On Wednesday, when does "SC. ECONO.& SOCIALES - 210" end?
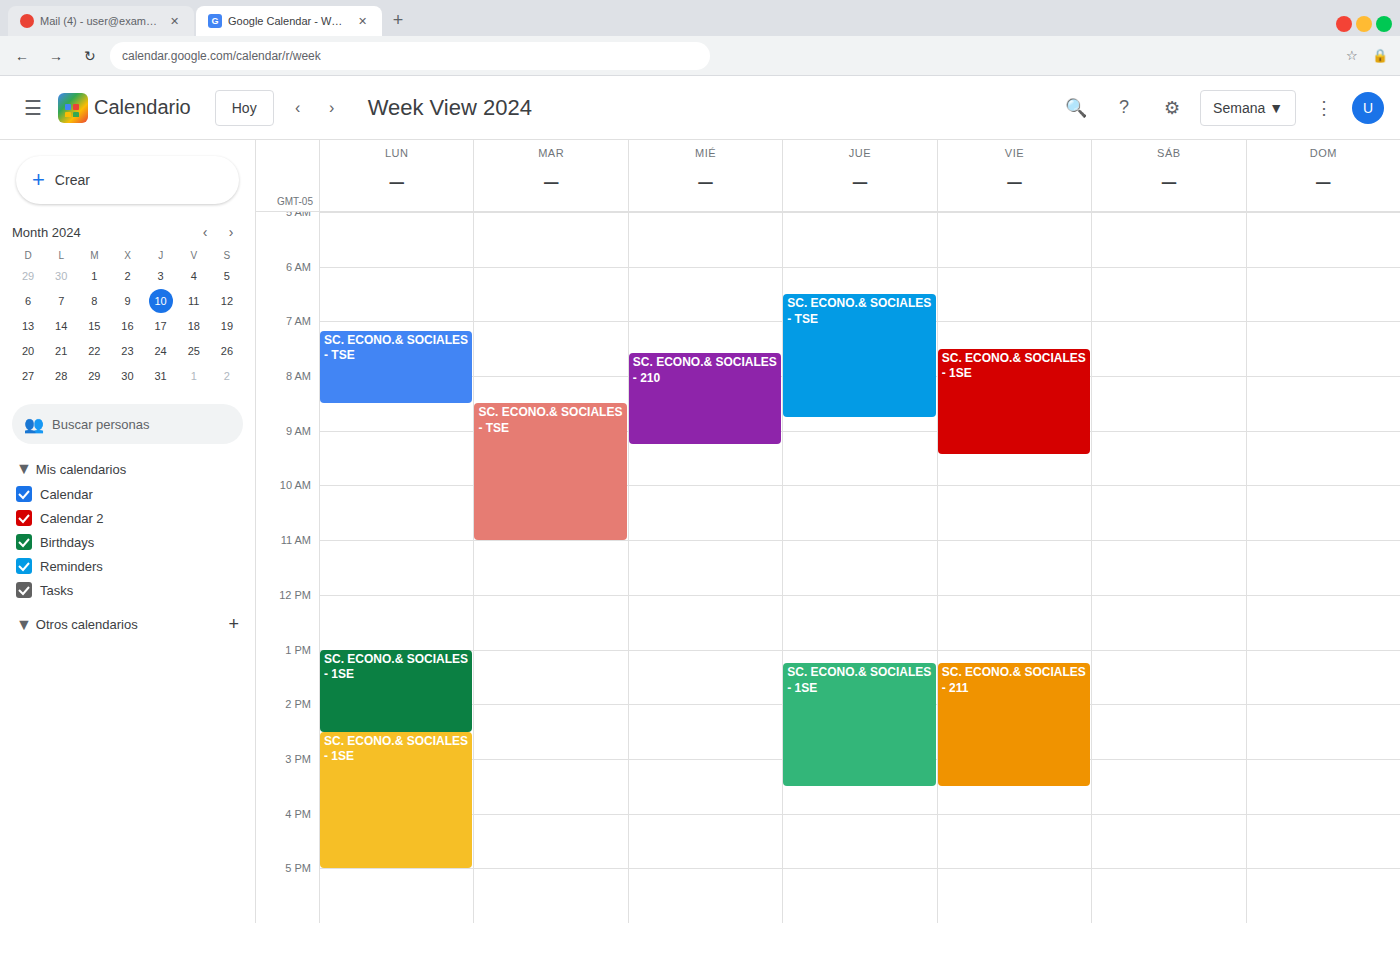
9:15 AM